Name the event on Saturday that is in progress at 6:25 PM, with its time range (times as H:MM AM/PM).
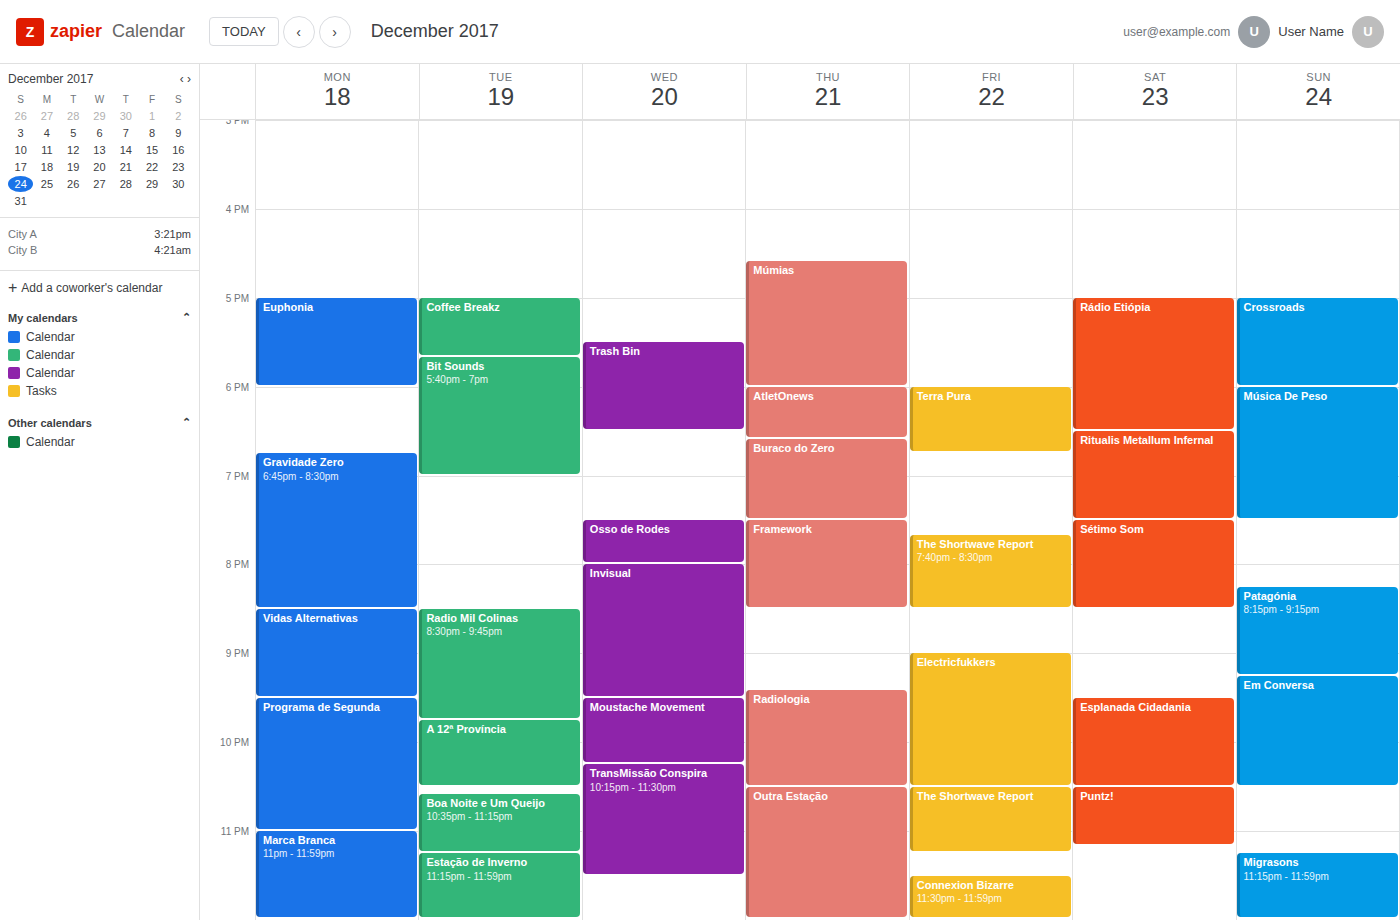
"Rádio Etiópia", 5:00 PM to 6:30 PM